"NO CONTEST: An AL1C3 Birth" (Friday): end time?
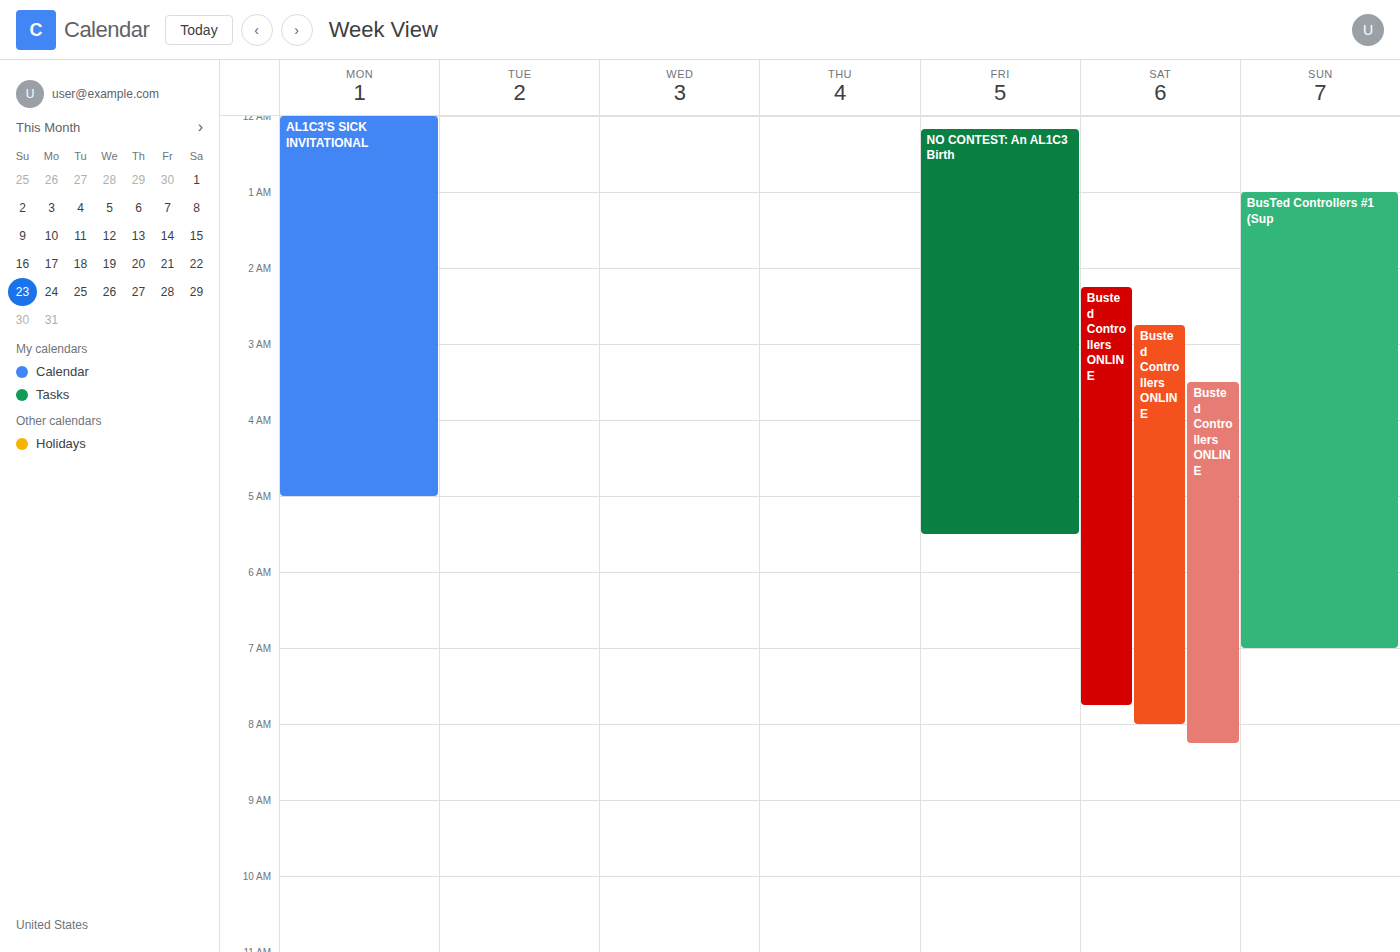
5:30 AM